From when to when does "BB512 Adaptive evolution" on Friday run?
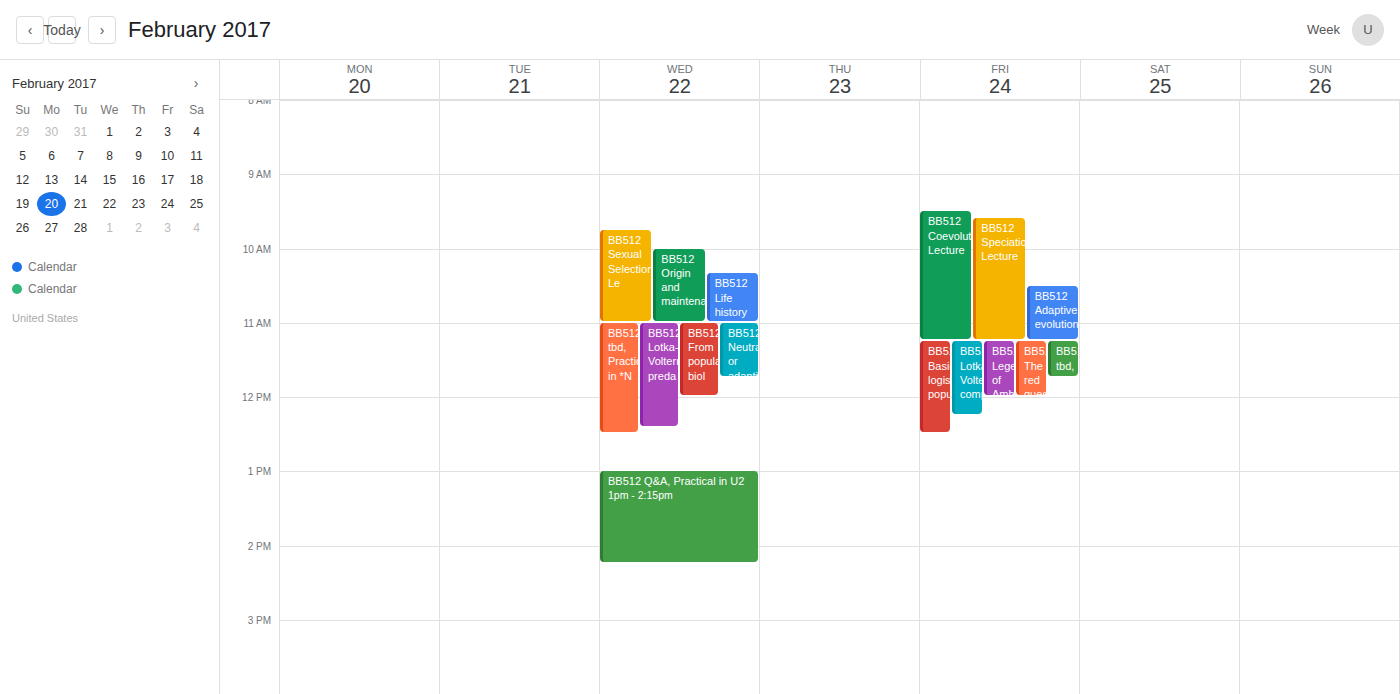
10:30 AM to 11:15 AM